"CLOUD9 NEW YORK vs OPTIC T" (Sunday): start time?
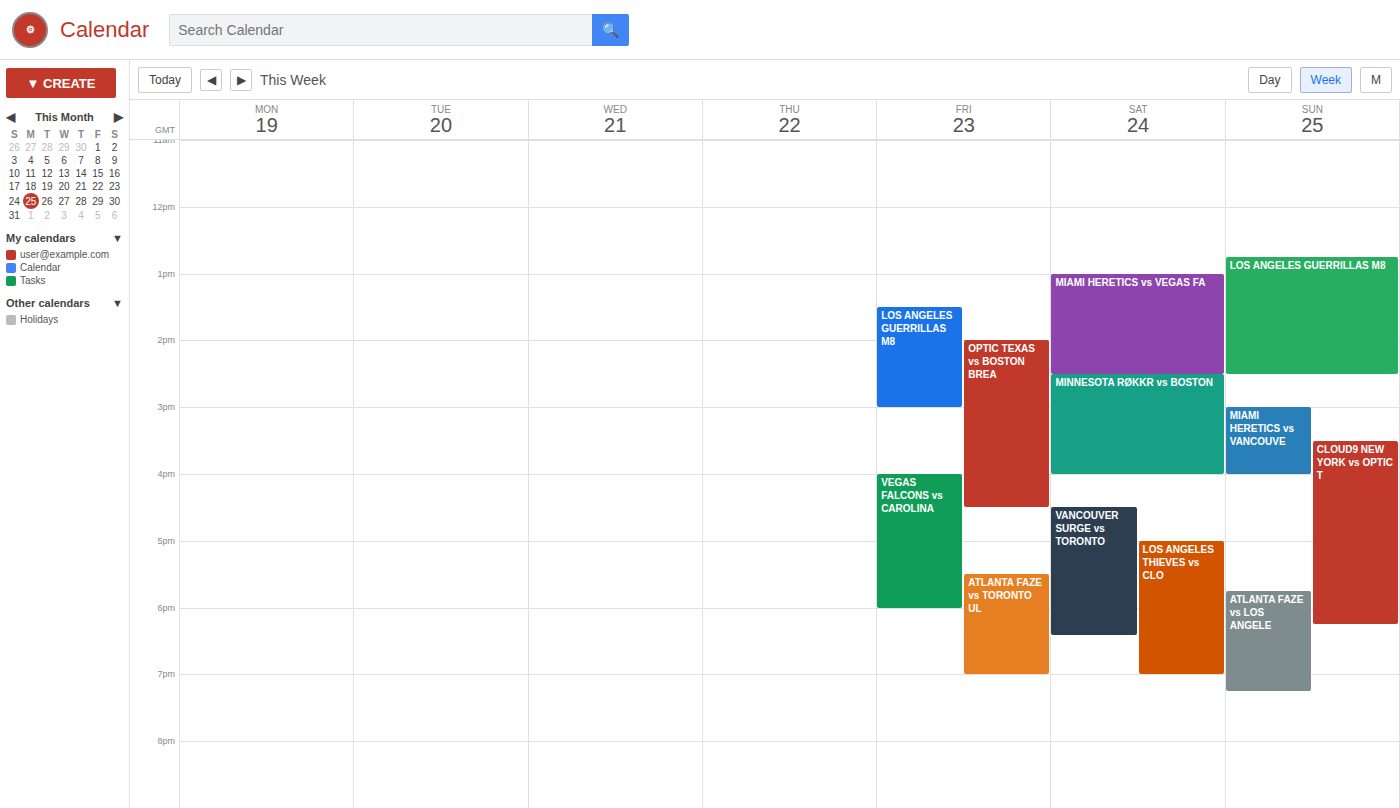
3:30 PM